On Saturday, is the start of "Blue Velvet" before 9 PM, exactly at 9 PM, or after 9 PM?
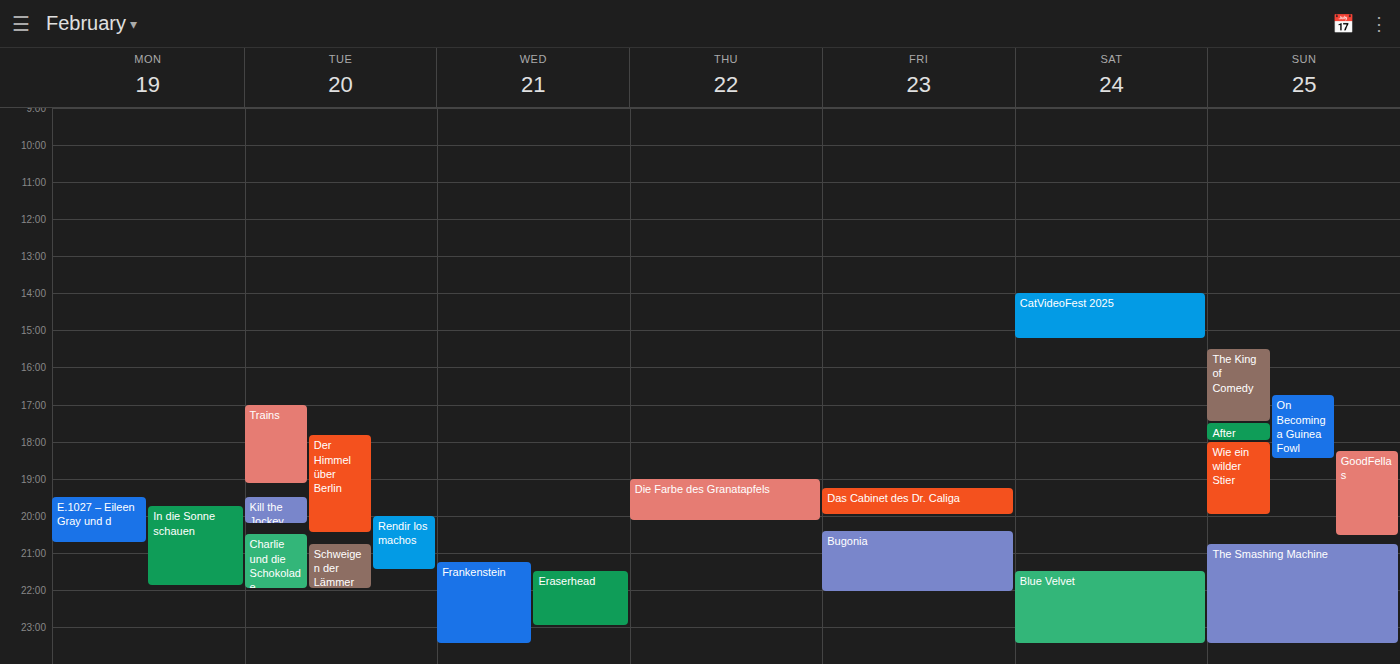
9:30 PM -- after 9 PM, 30 minutes below the 9 PM line.